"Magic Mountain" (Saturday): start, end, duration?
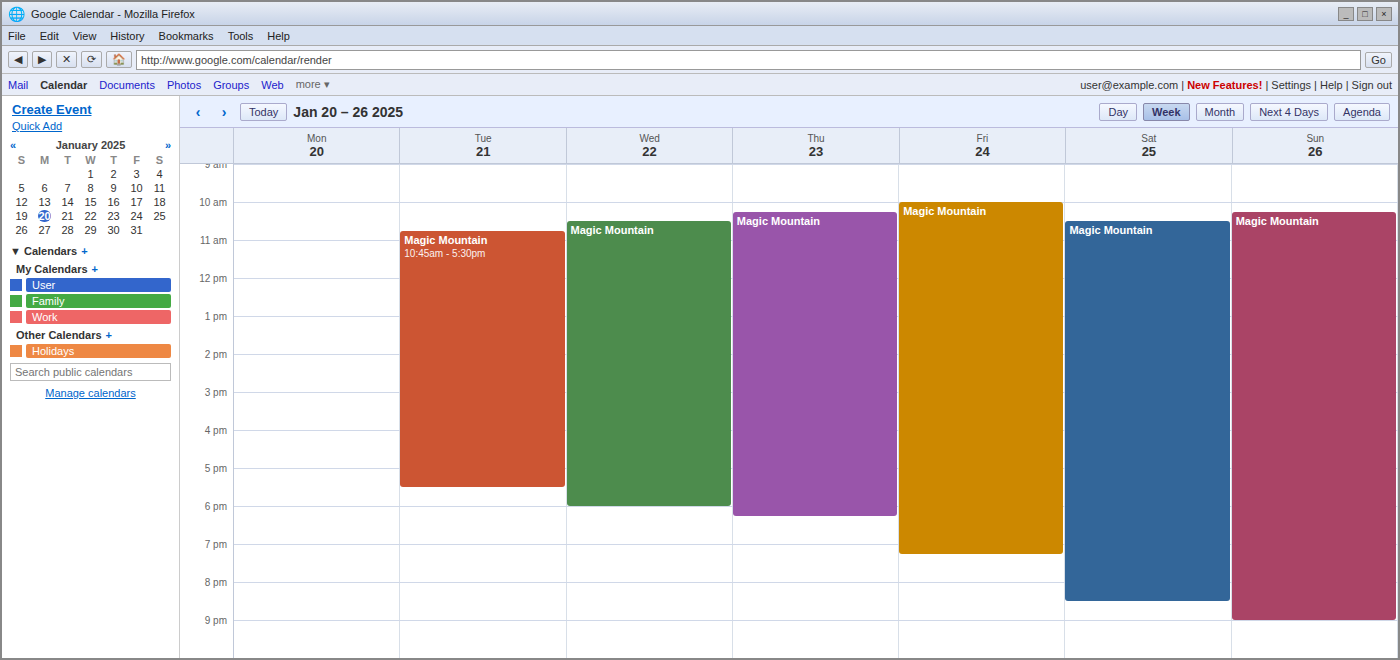
10:30 AM to 8:30 PM, 10 hours